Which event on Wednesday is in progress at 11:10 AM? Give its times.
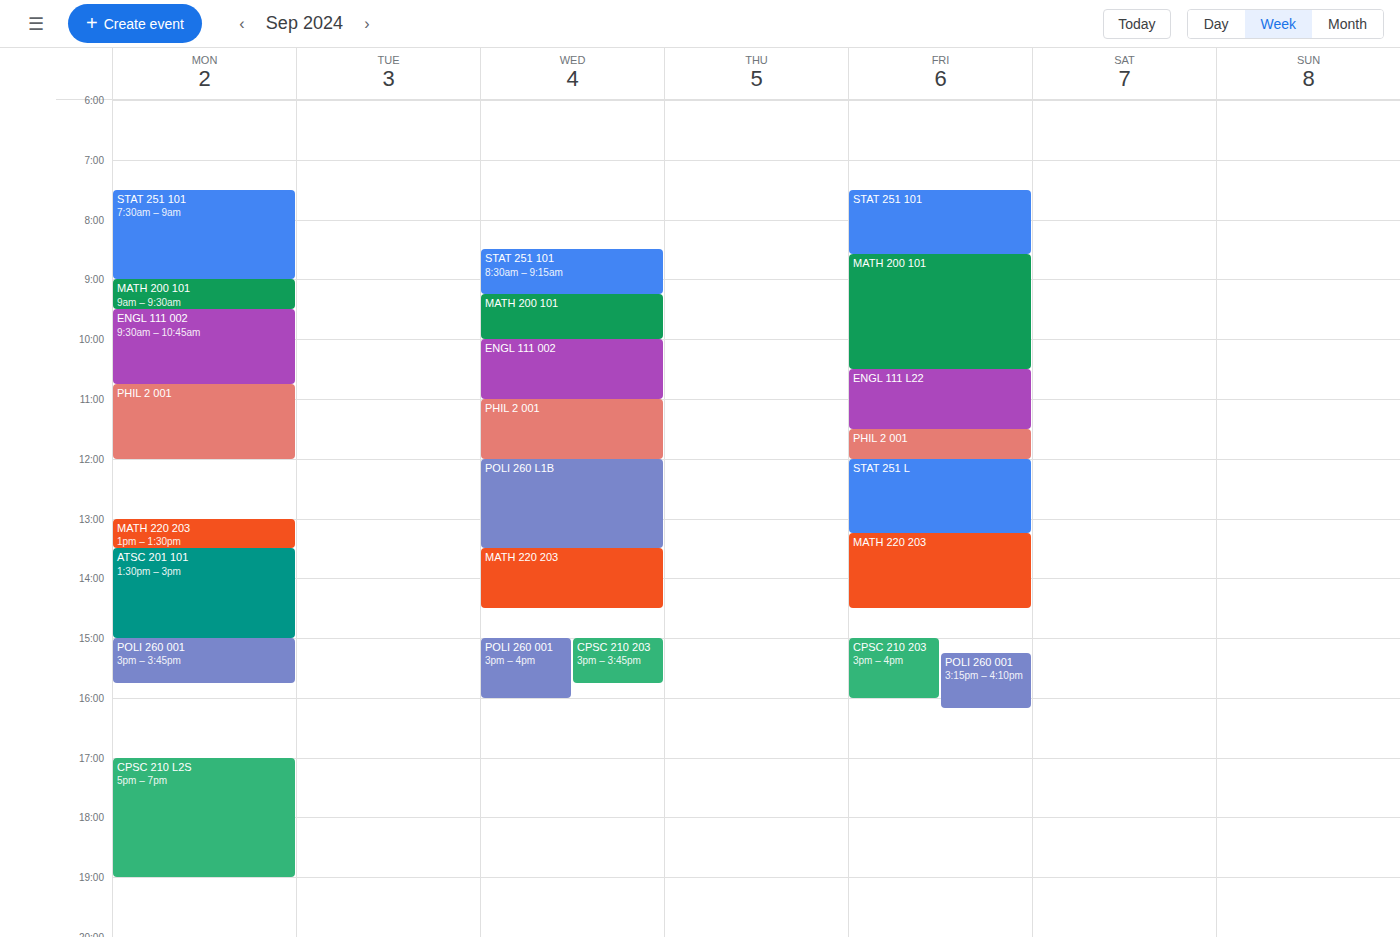
"PHIL 2 001", 11:00 AM to 12:00 PM